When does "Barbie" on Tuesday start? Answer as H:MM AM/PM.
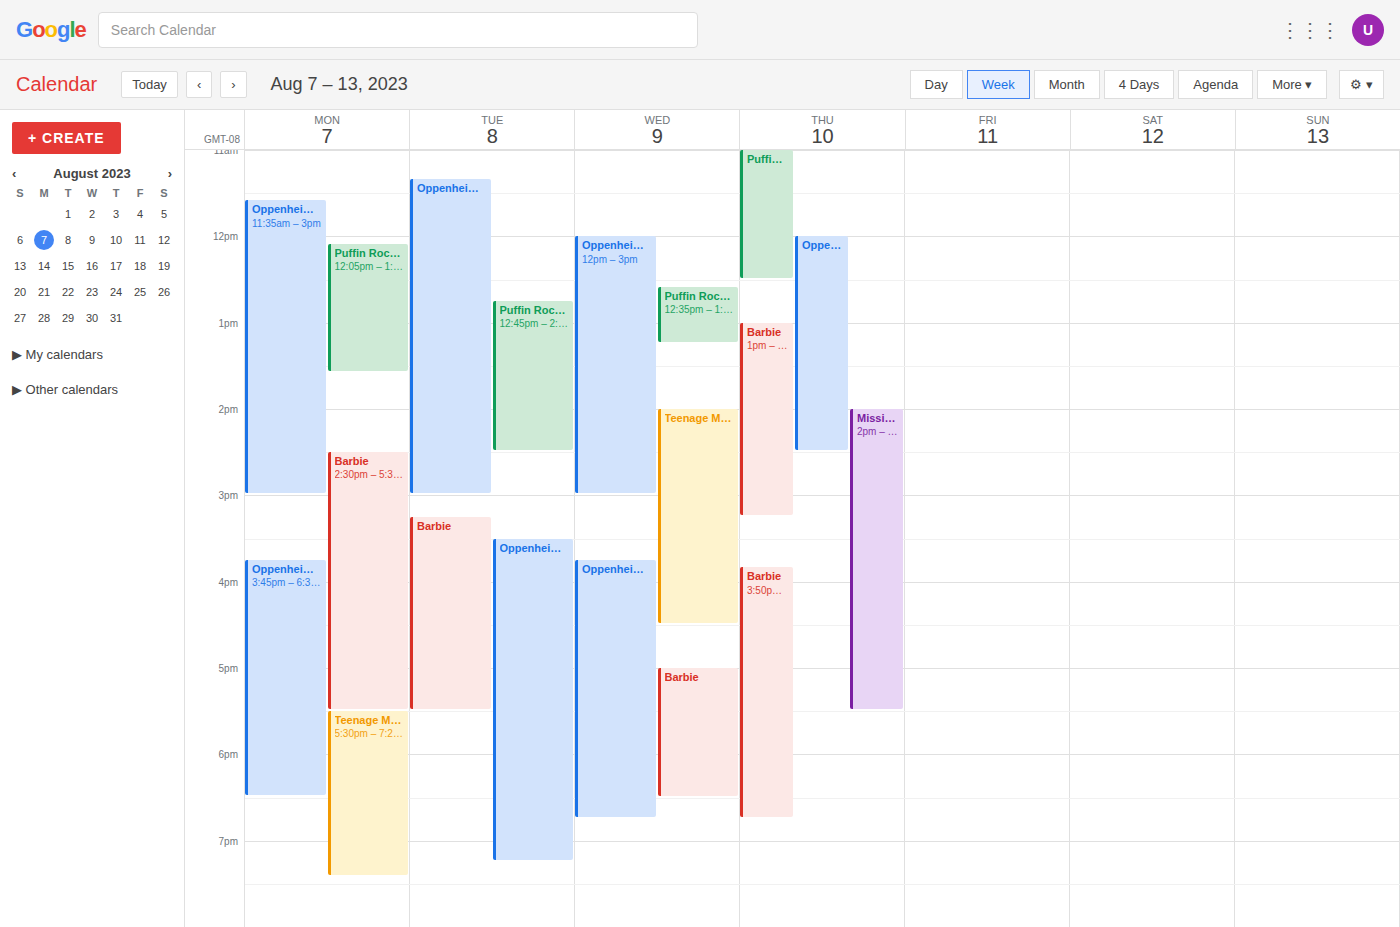
3:15 PM